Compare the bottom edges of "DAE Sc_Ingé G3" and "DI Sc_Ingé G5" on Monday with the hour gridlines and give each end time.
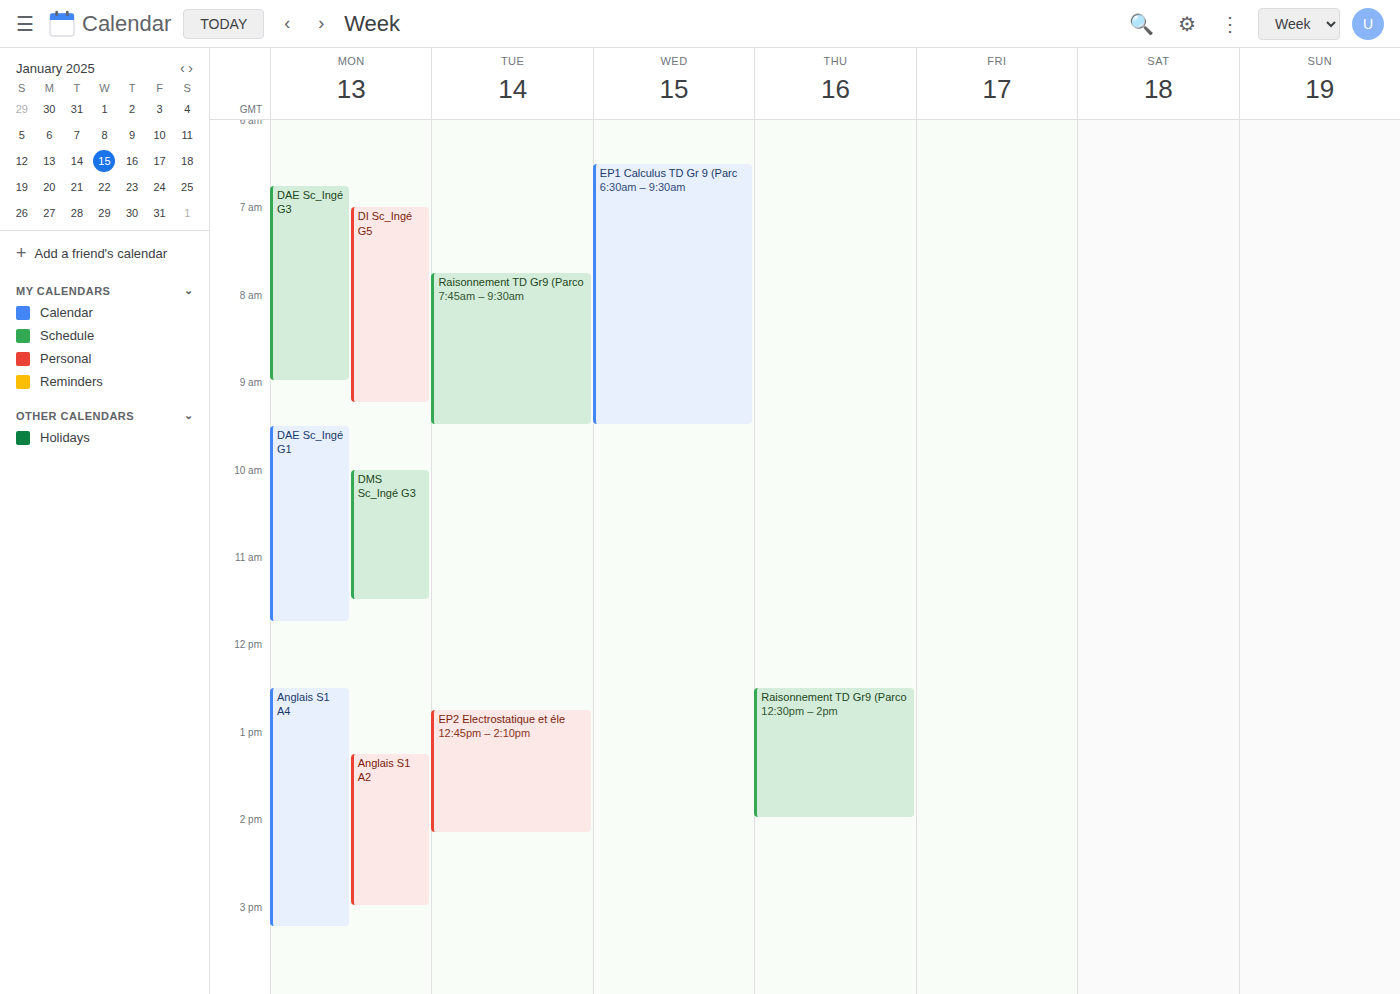
"DAE Sc_Ingé G3": 9:00 AM, exactly on the 9 AM line. "DI Sc_Ingé G5": 9:15 AM, neither: a quarter of the way from the 9 AM line to the 10 AM line.